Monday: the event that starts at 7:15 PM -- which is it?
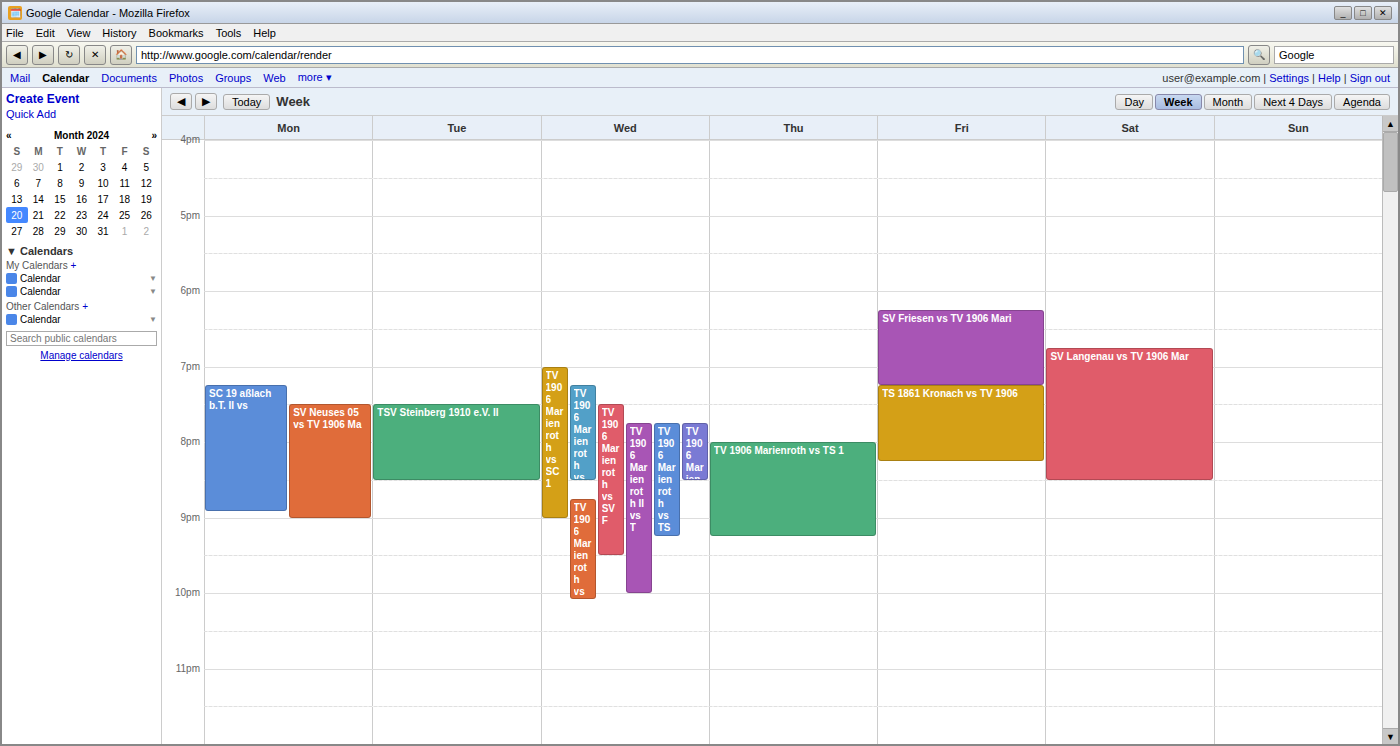
"SC 19 aßlach b.T. II vs"